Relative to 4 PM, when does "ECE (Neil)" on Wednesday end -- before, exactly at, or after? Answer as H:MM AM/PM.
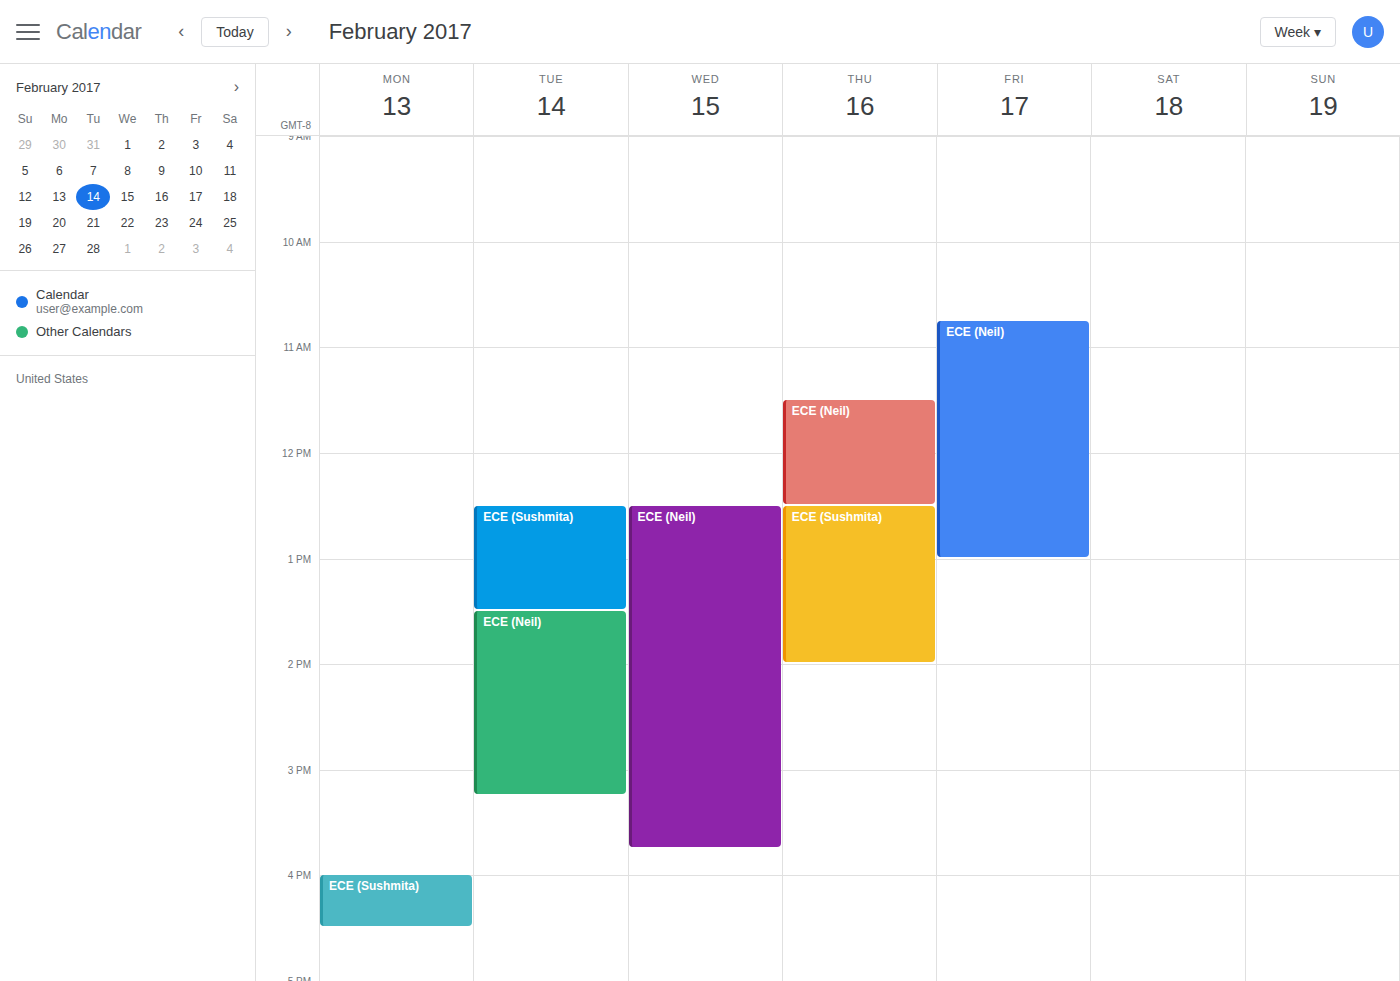
3:45 PM -- before 4 PM, 15 minutes above the 4 PM line.